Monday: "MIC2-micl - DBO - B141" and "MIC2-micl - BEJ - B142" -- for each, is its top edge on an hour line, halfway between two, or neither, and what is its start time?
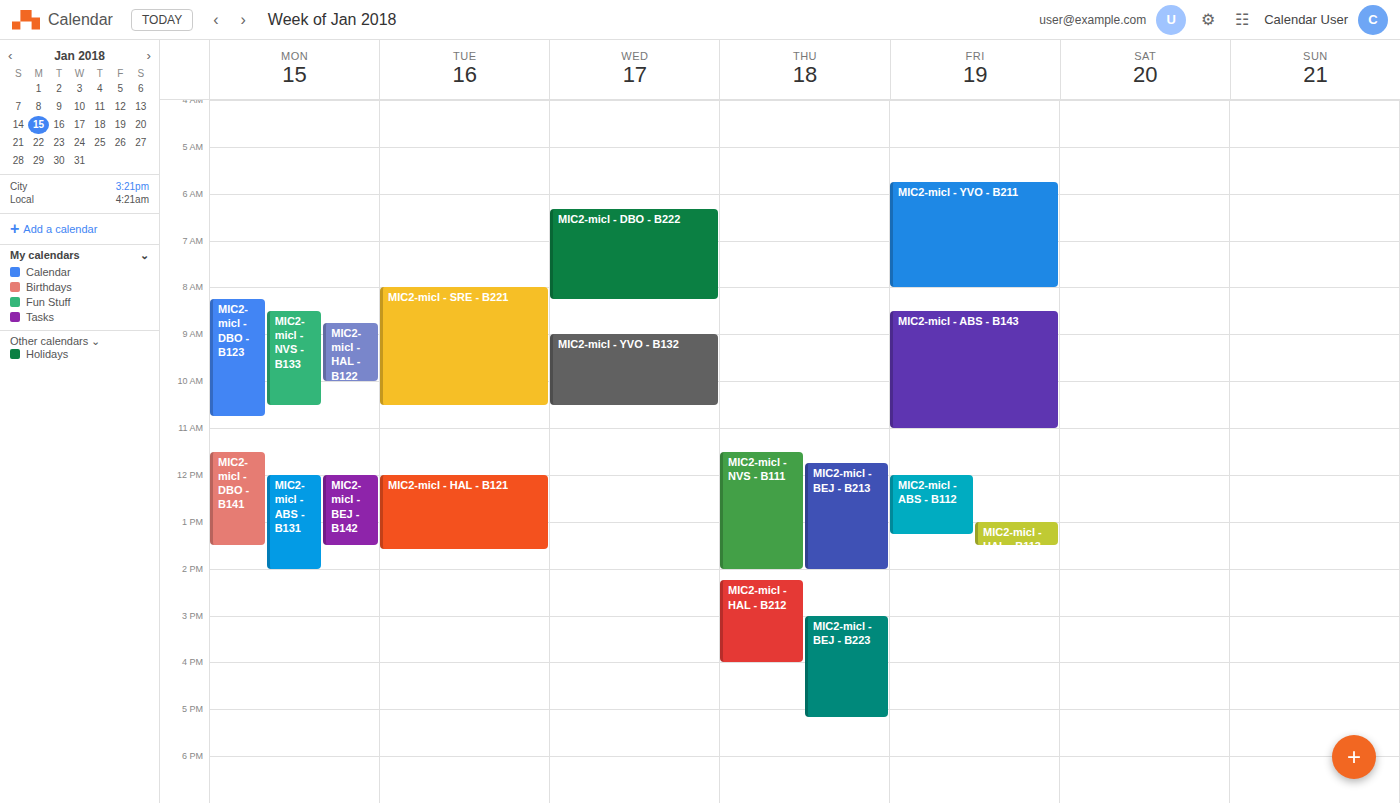
"MIC2-micl - DBO - B141": 11:30 AM, halfway between the 11 AM and 12 PM lines. "MIC2-micl - BEJ - B142": 12:00 PM, exactly on the 12 PM line.